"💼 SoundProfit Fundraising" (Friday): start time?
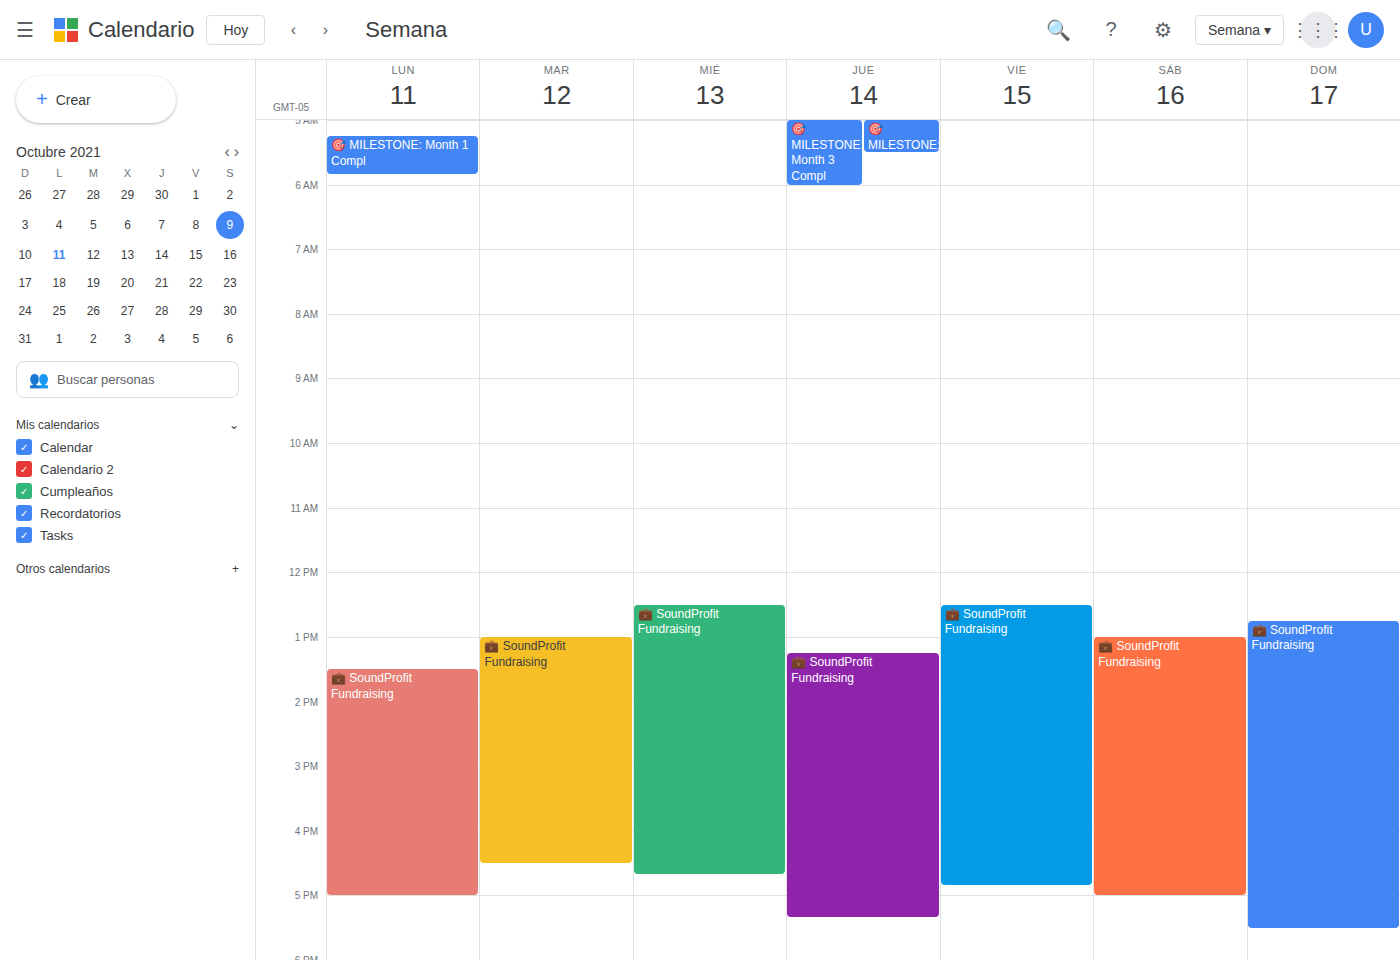
12:30 PM